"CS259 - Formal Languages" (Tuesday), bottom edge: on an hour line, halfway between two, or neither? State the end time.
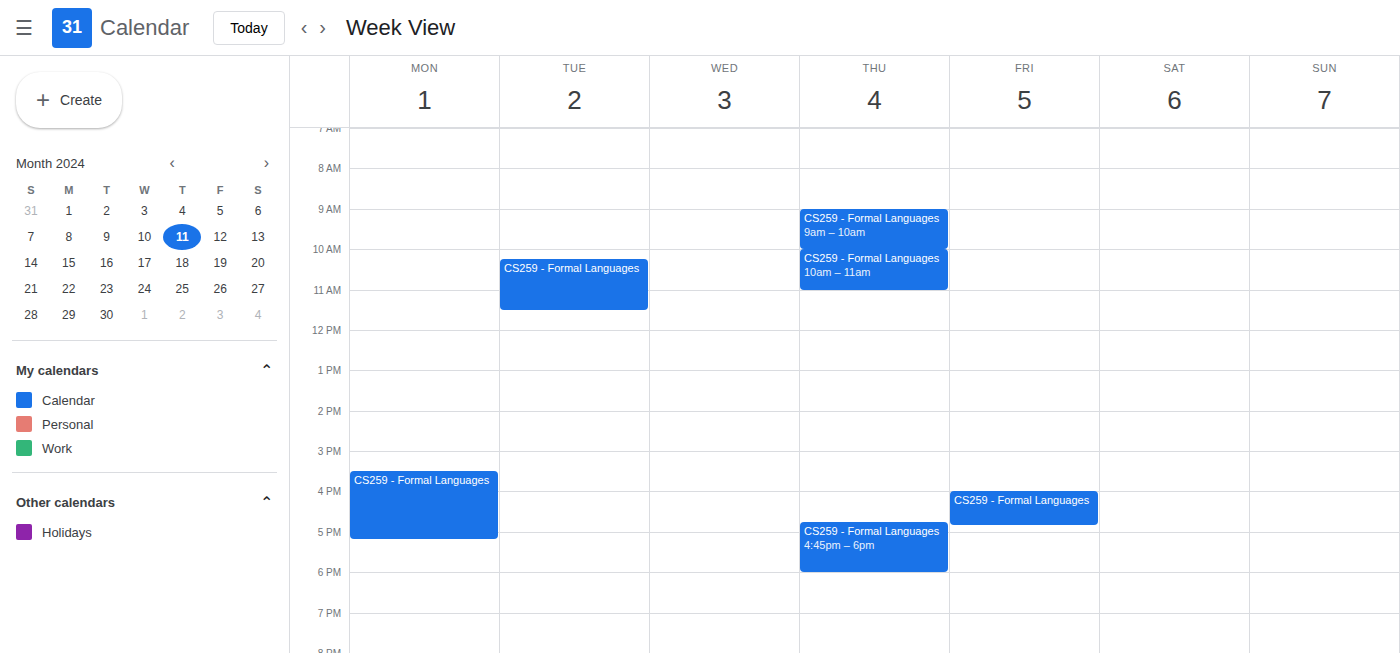
11:30 AM -- halfway between the 11 AM and 12 PM lines.